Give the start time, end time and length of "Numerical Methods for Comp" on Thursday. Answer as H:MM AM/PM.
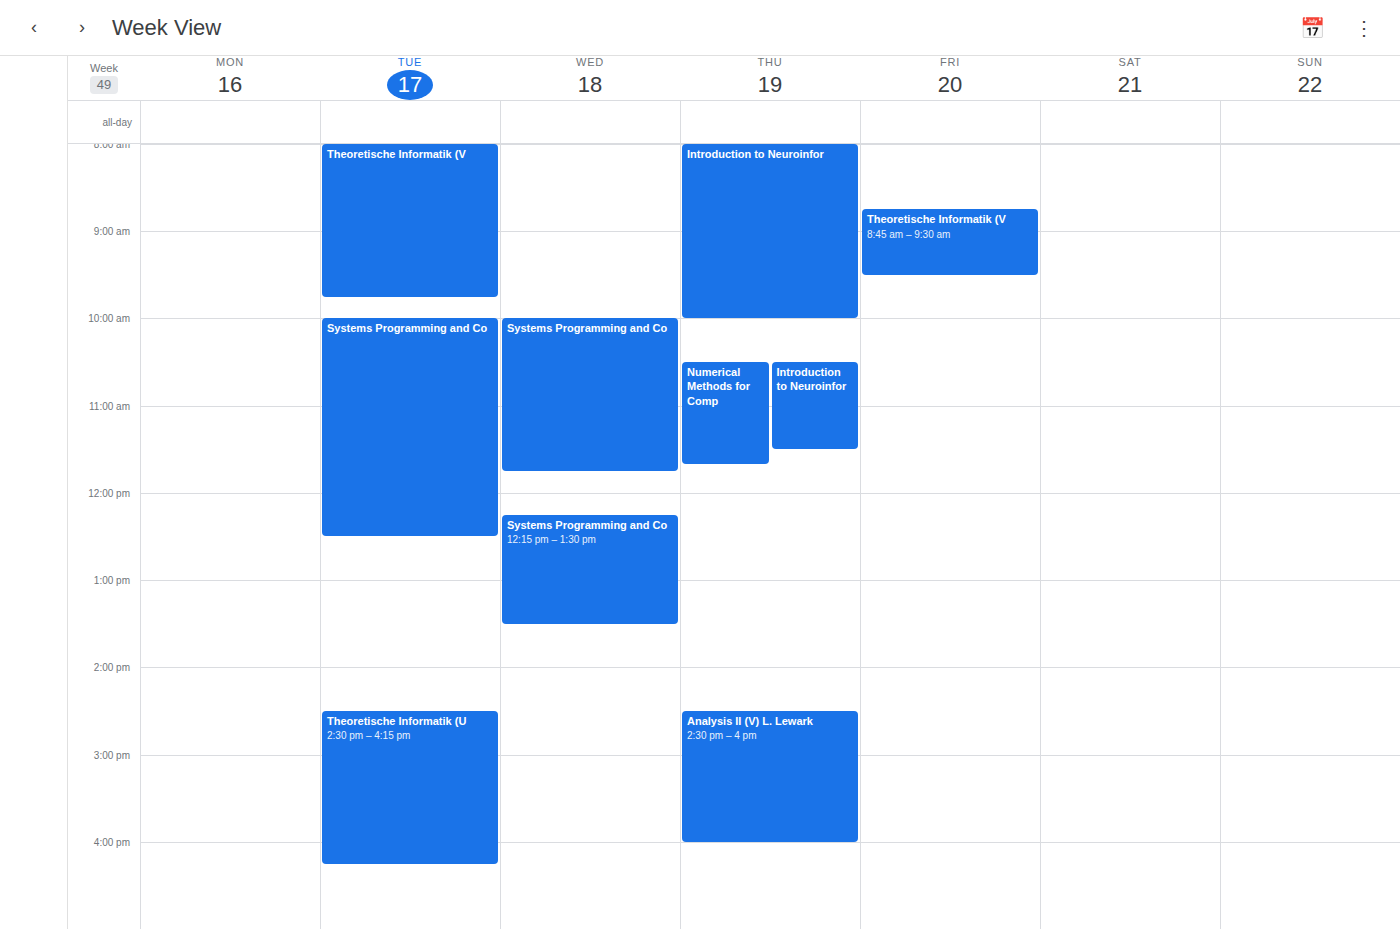
10:30 AM to 11:40 AM, 1 hour 10 minutes